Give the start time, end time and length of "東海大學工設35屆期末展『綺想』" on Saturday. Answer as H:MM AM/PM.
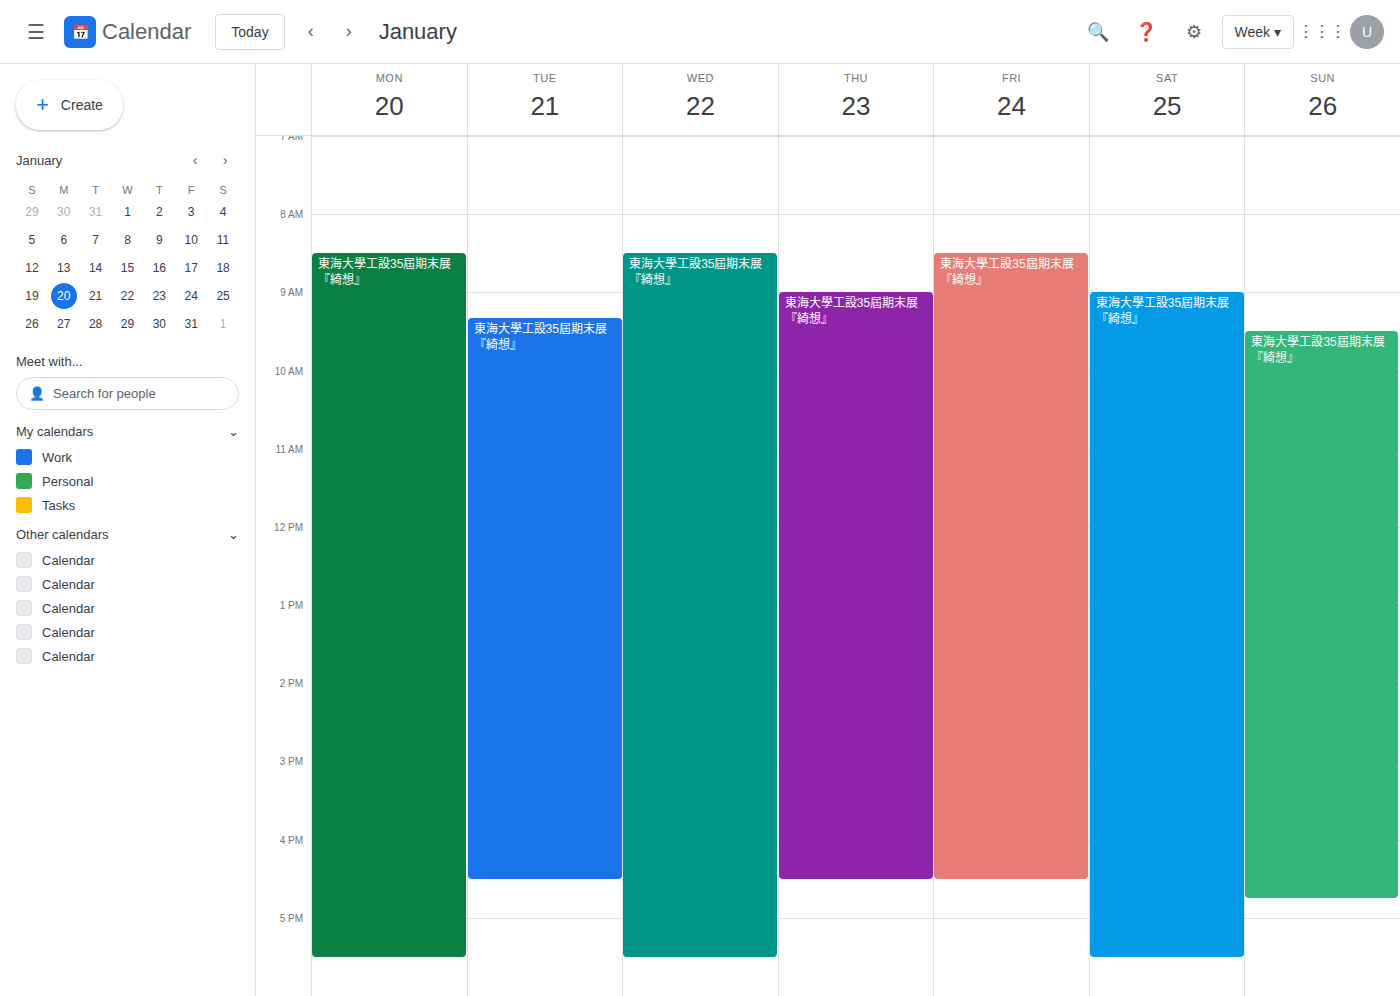
9:00 AM to 5:30 PM, 8 hours 30 minutes